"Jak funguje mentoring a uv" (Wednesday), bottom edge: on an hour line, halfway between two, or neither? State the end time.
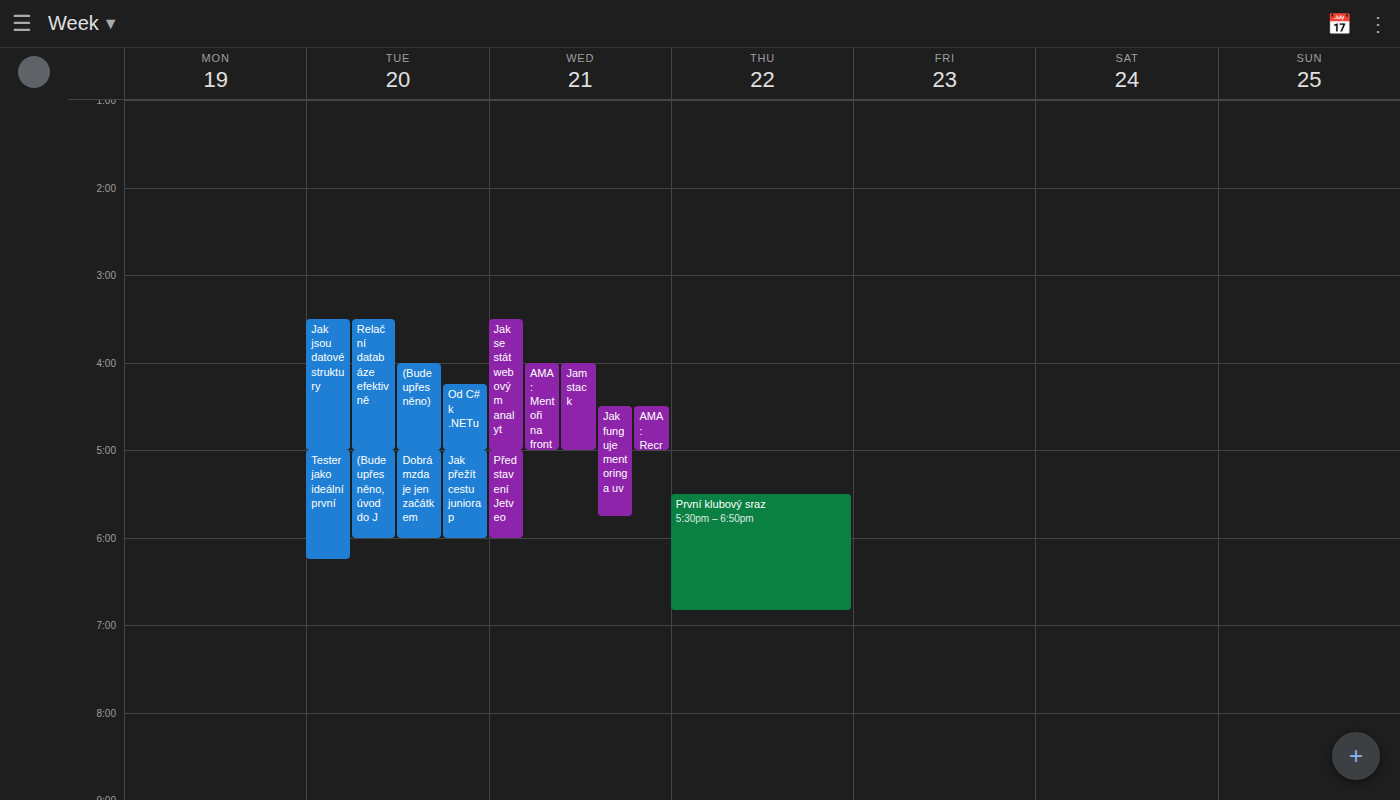
5:45 PM -- neither: three quarters of the way from the 5 PM line to the 6 PM line.